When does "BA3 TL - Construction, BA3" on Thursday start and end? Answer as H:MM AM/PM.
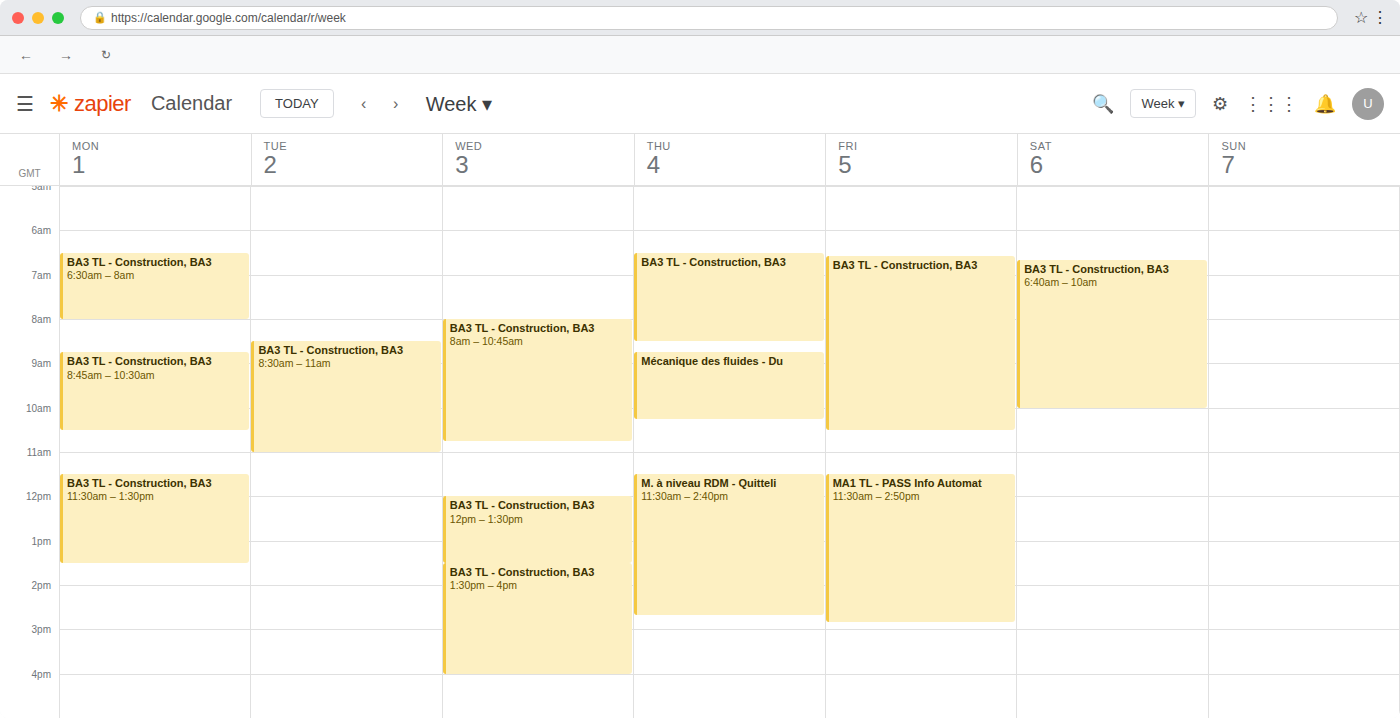
6:30 AM to 8:30 AM